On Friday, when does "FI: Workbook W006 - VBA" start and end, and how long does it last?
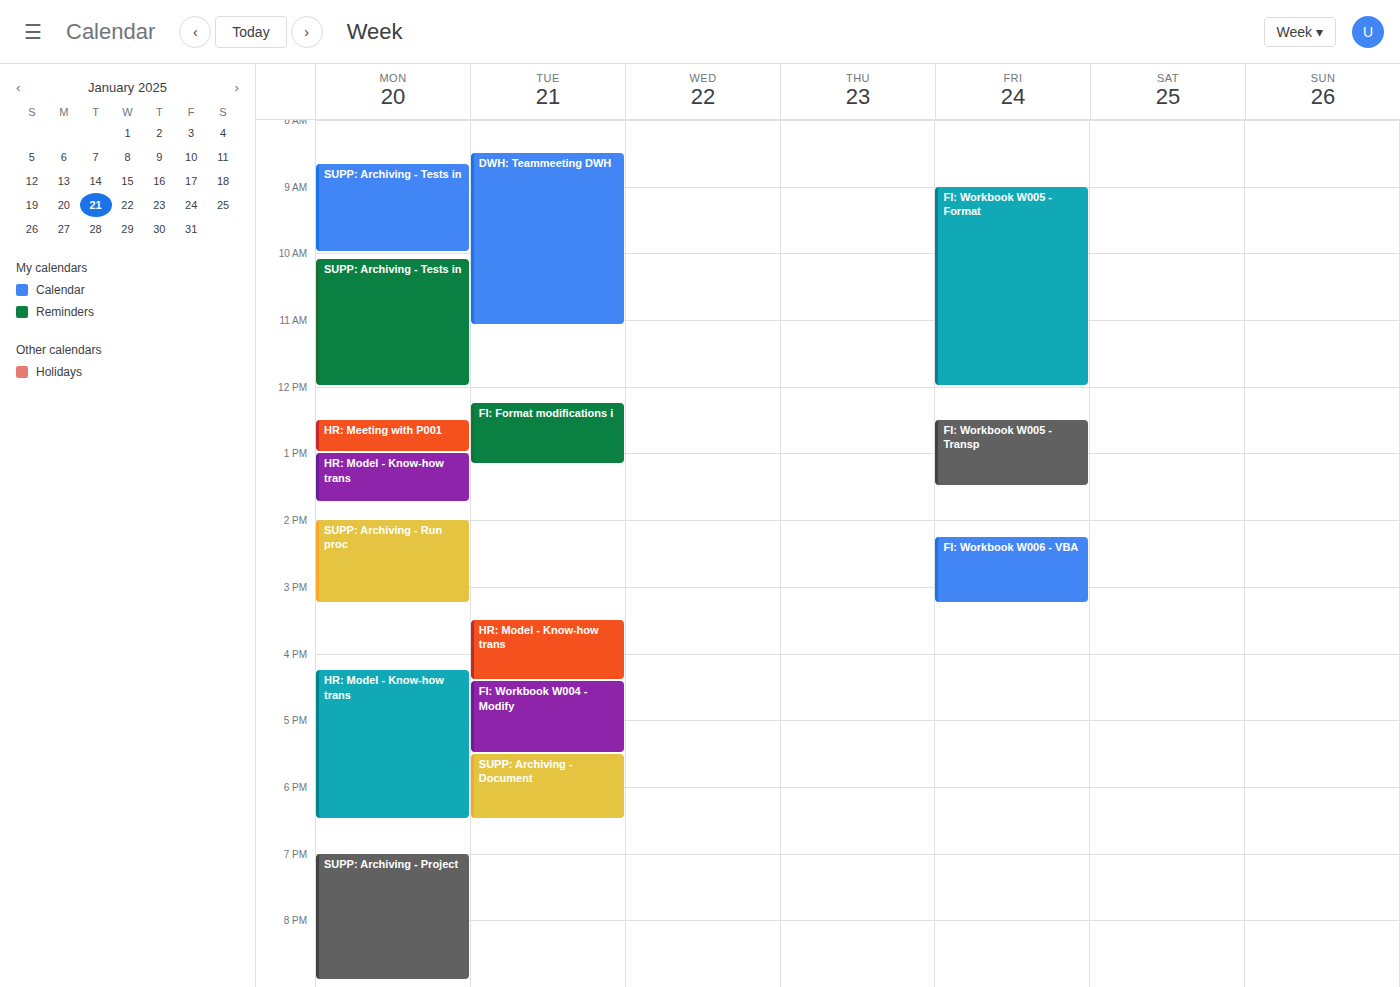
14:15 to 15:15, 1 hour